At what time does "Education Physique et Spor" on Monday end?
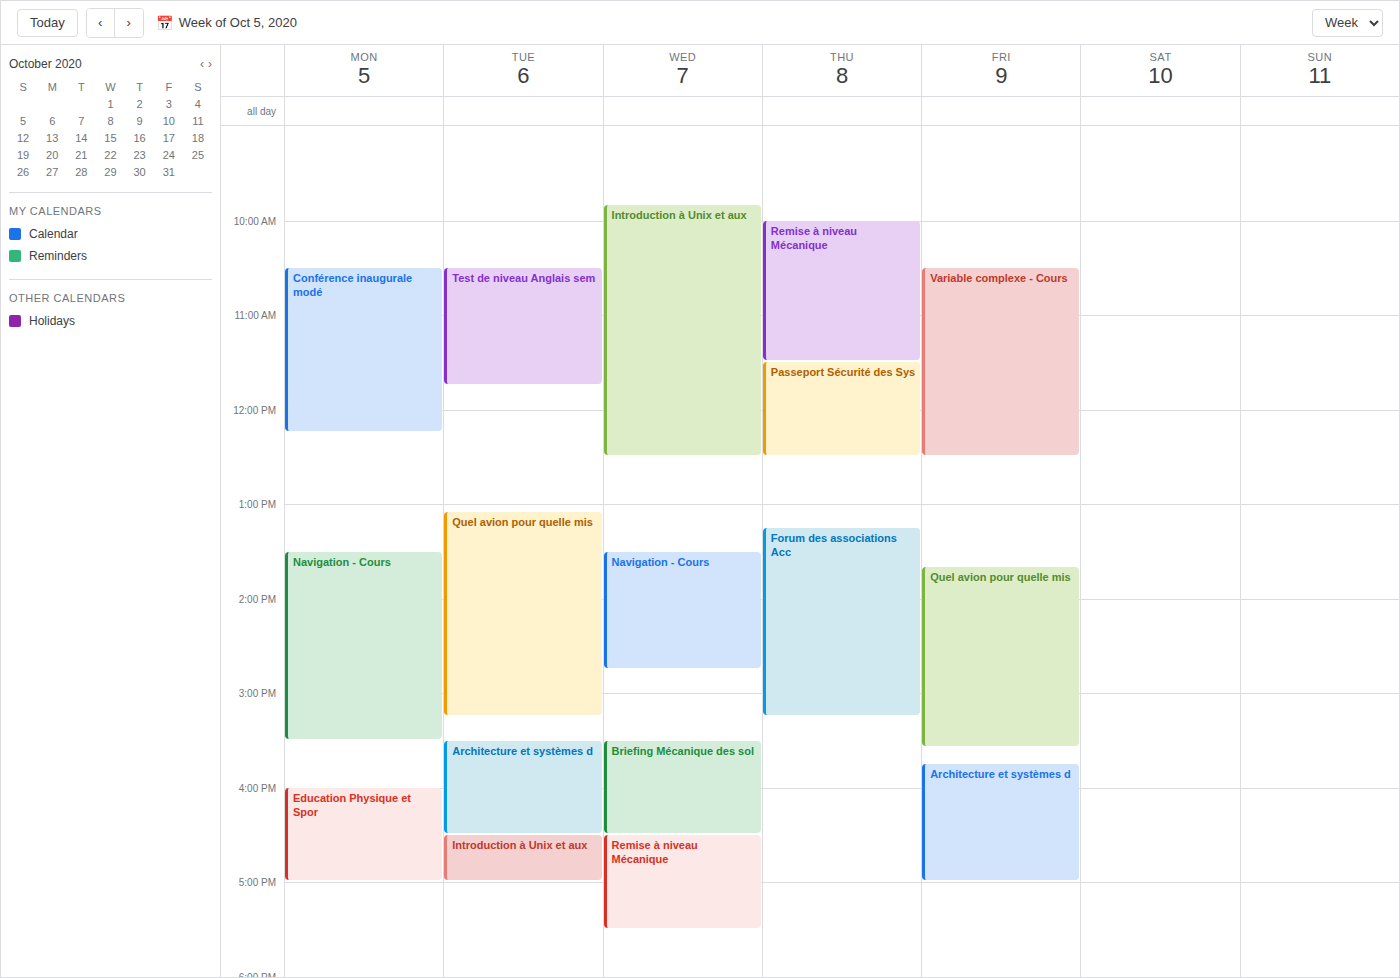
5:00 PM